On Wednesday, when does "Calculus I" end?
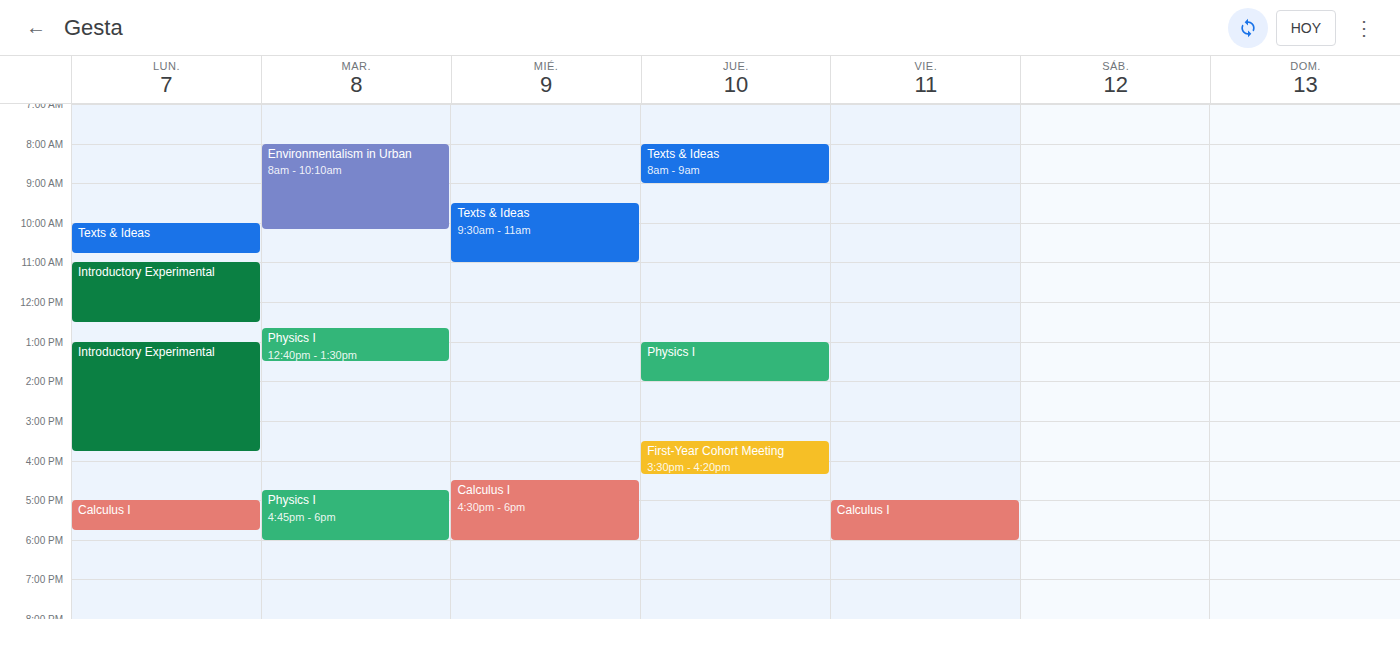
6:00 PM